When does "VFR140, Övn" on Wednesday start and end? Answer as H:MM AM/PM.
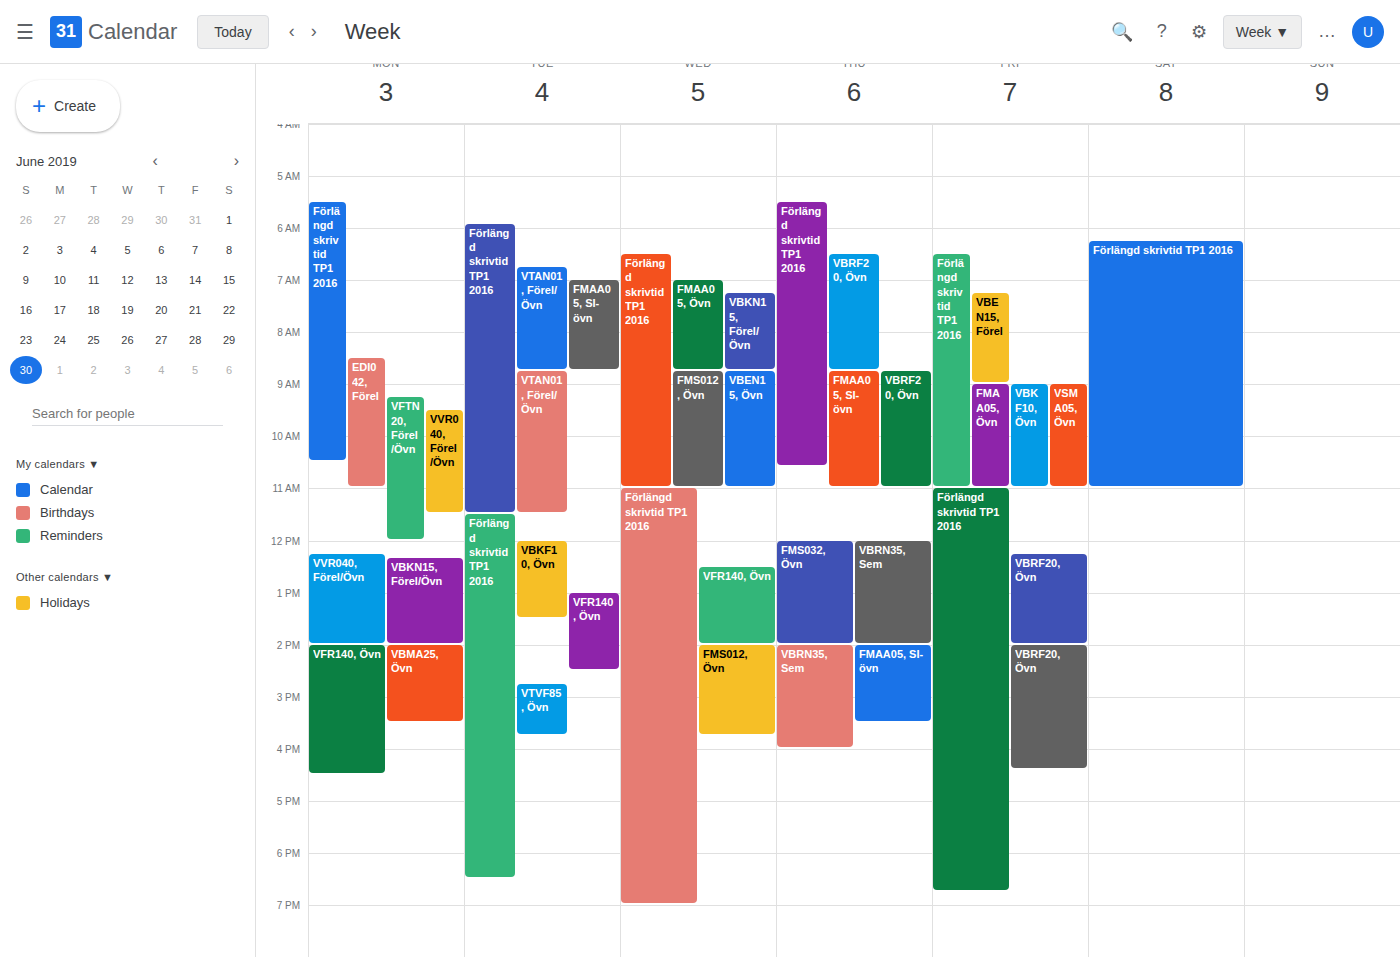
12:30 PM to 2:00 PM